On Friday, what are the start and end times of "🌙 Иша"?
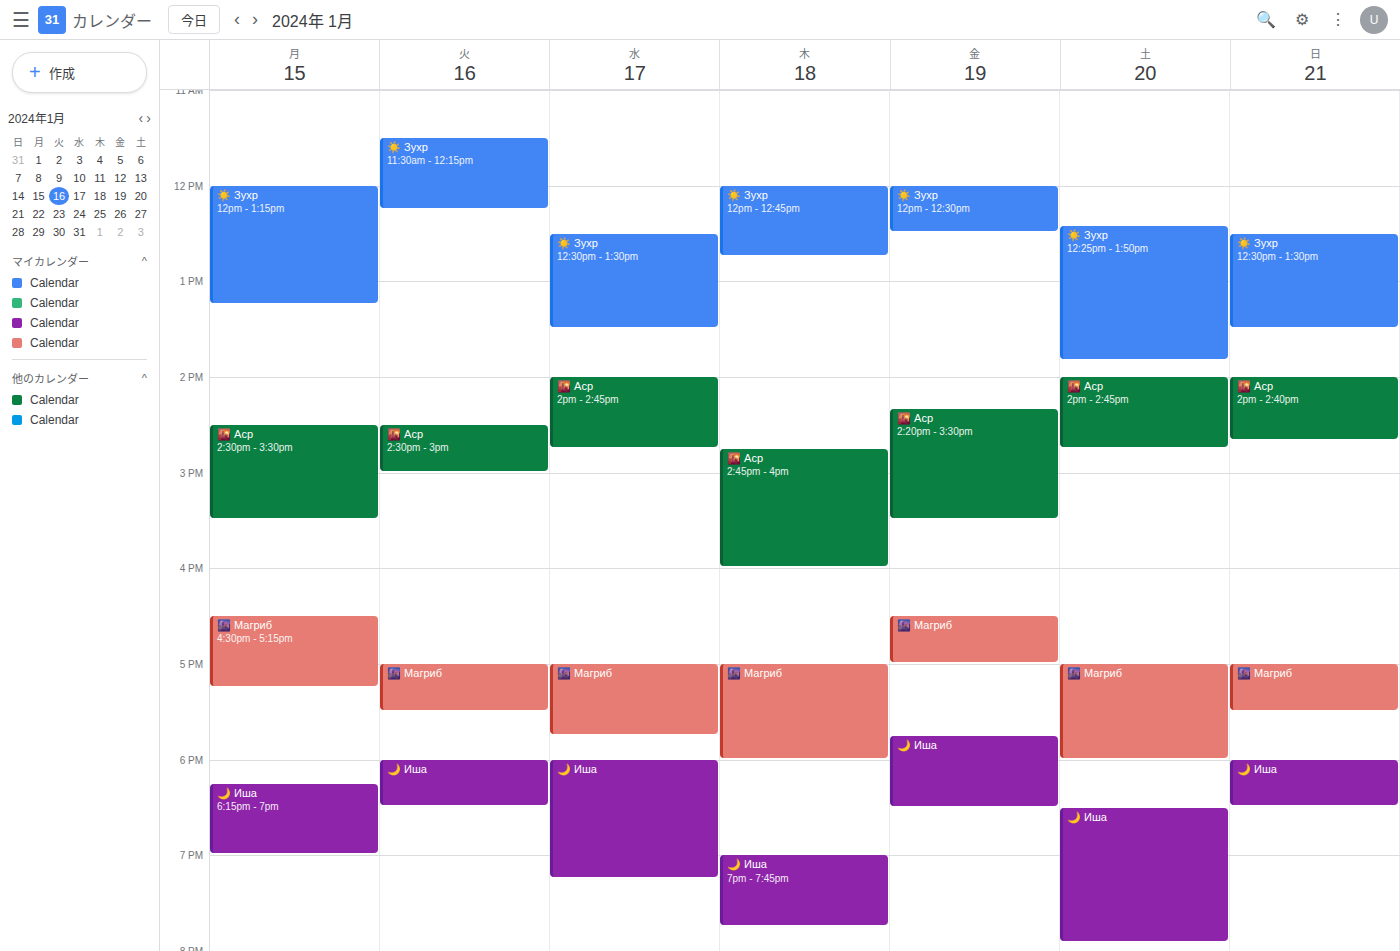
5:45 PM to 6:30 PM